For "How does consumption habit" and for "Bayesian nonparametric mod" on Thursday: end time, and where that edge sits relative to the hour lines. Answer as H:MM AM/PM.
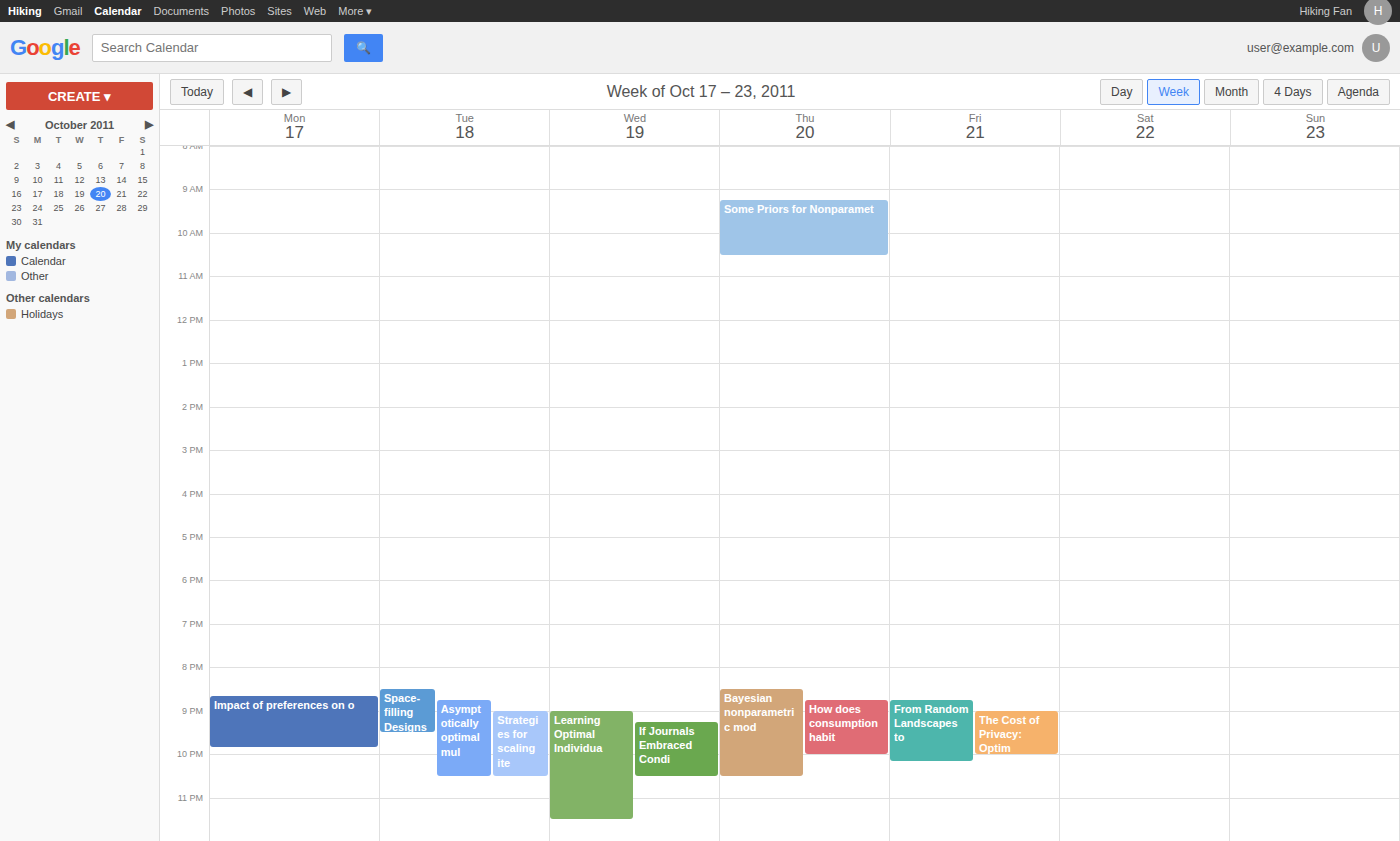
"How does consumption habit": 10:00 PM, exactly on the 10 PM line. "Bayesian nonparametric mod": 10:30 PM, halfway between the 10 PM and 11 PM lines.